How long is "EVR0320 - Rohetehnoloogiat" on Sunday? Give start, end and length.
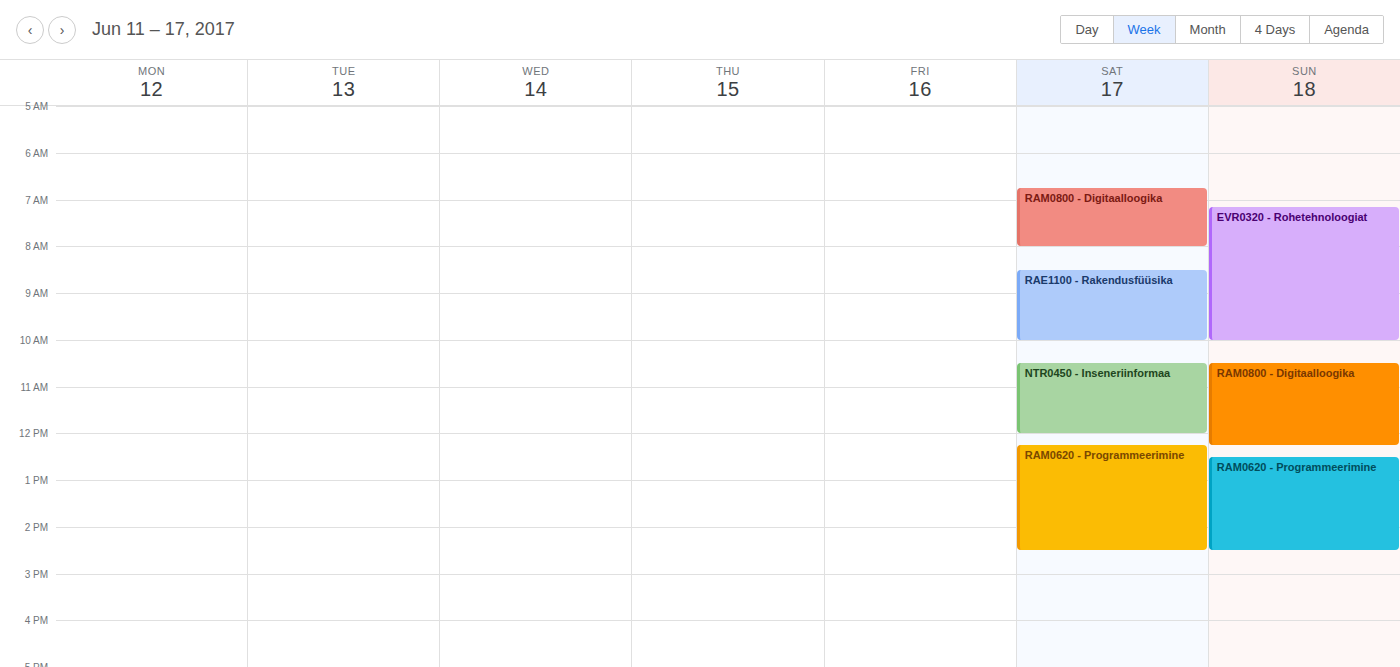
7:10 AM to 10:00 AM, 2 hours 50 minutes